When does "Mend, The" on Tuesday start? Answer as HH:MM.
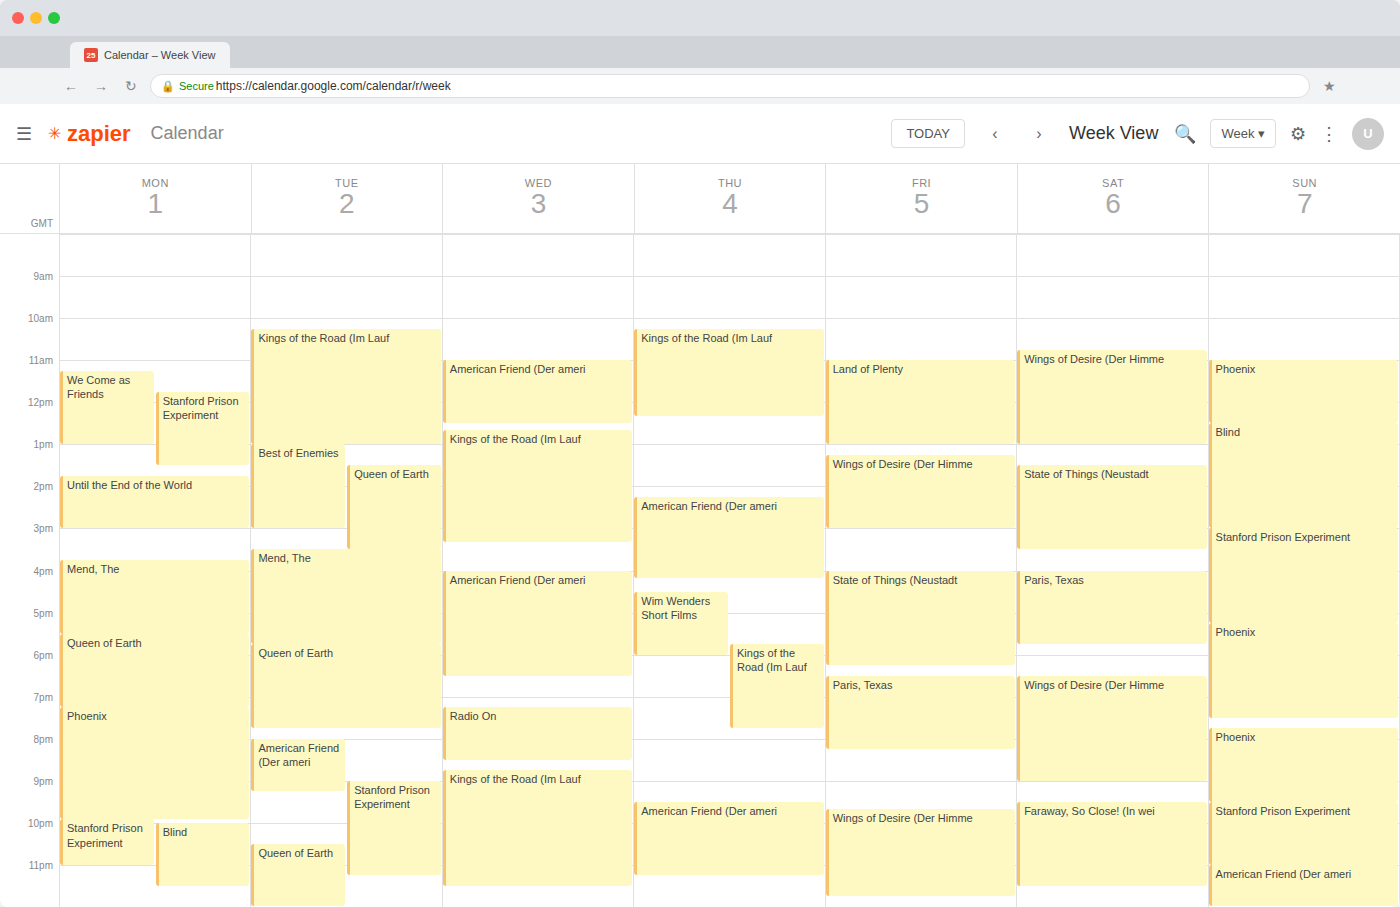
15:30